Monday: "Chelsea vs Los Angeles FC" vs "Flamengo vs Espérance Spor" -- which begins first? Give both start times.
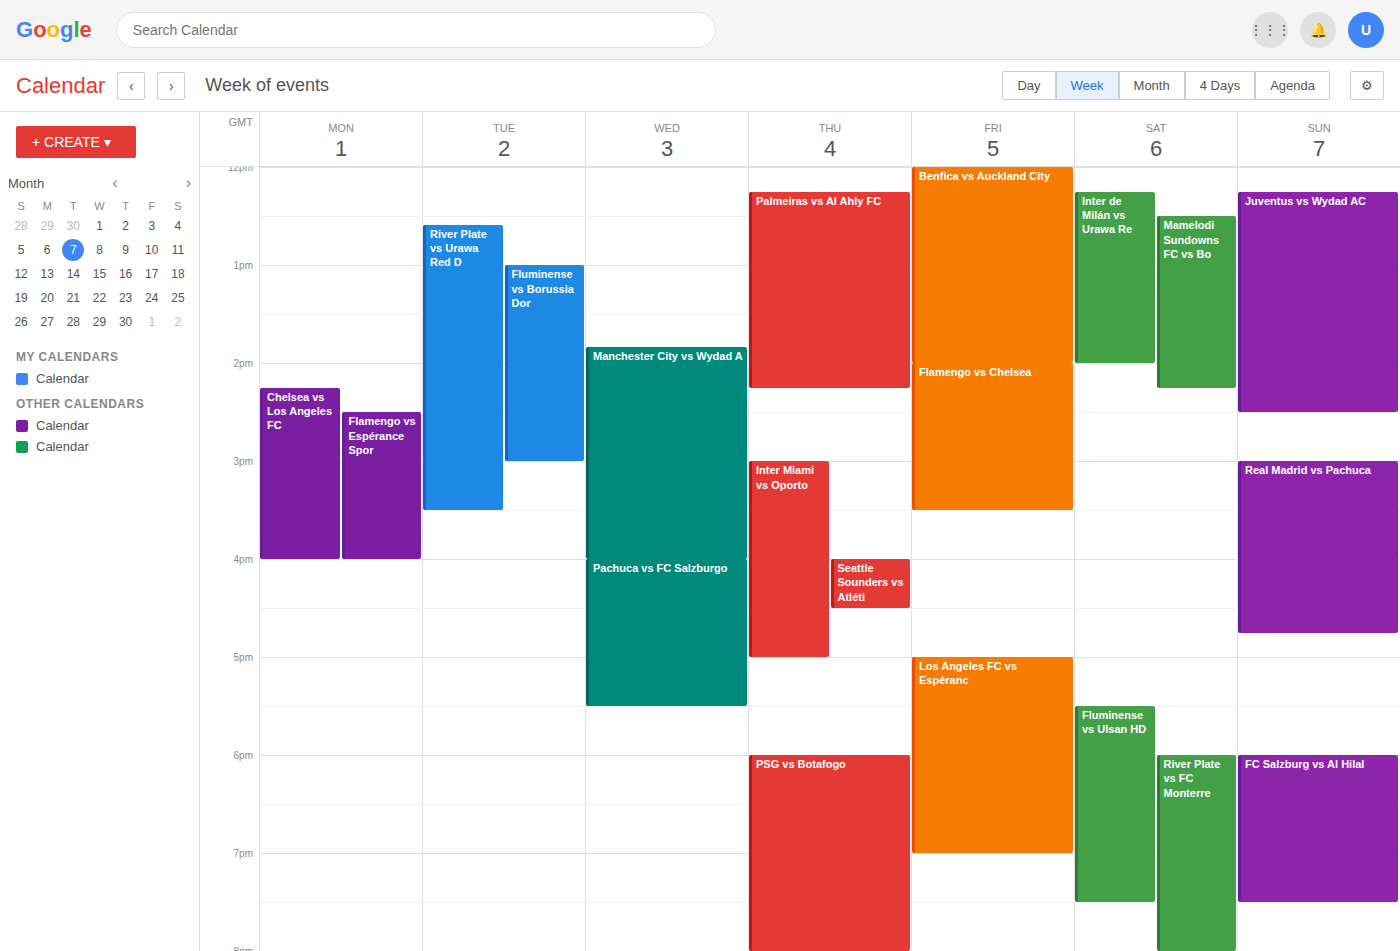
"Chelsea vs Los Angeles FC" 2:15 PM; "Flamengo vs Espérance Spor" 2:30 PM.